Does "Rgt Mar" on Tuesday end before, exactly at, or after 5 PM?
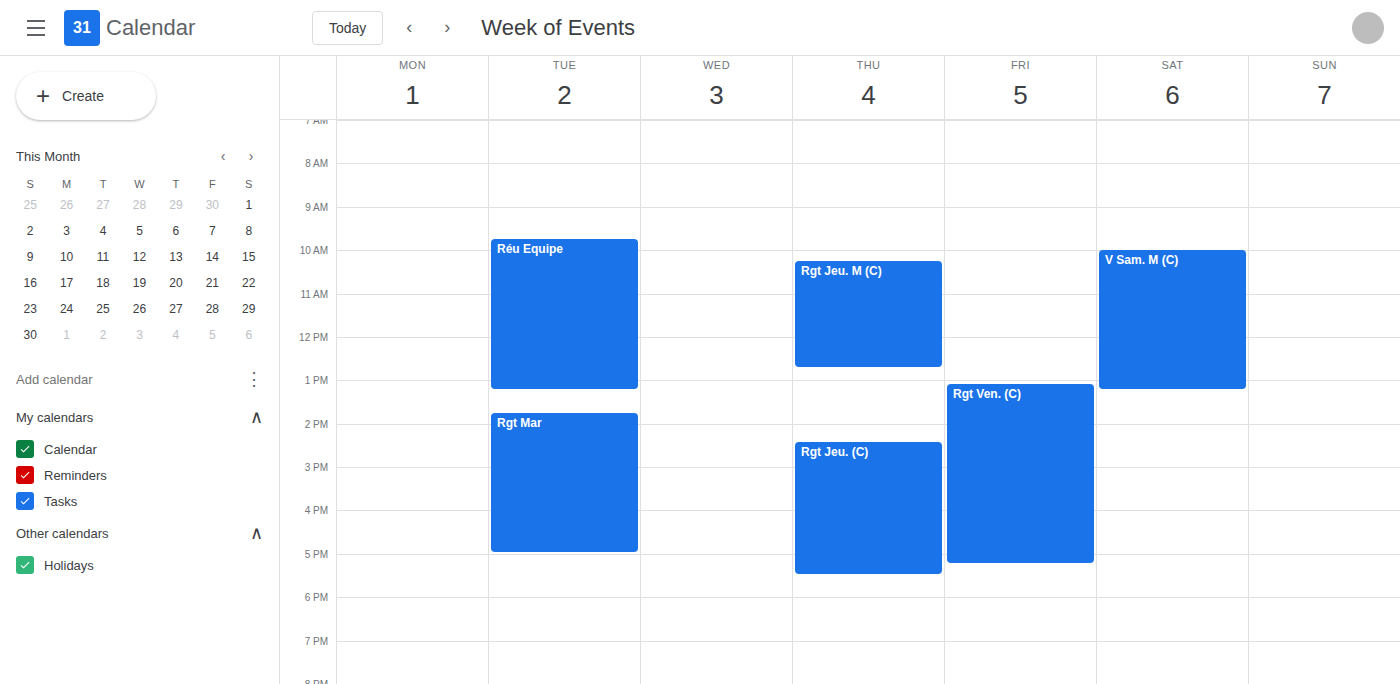
5:00 PM -- exactly at 5 PM, on the 5 PM line.